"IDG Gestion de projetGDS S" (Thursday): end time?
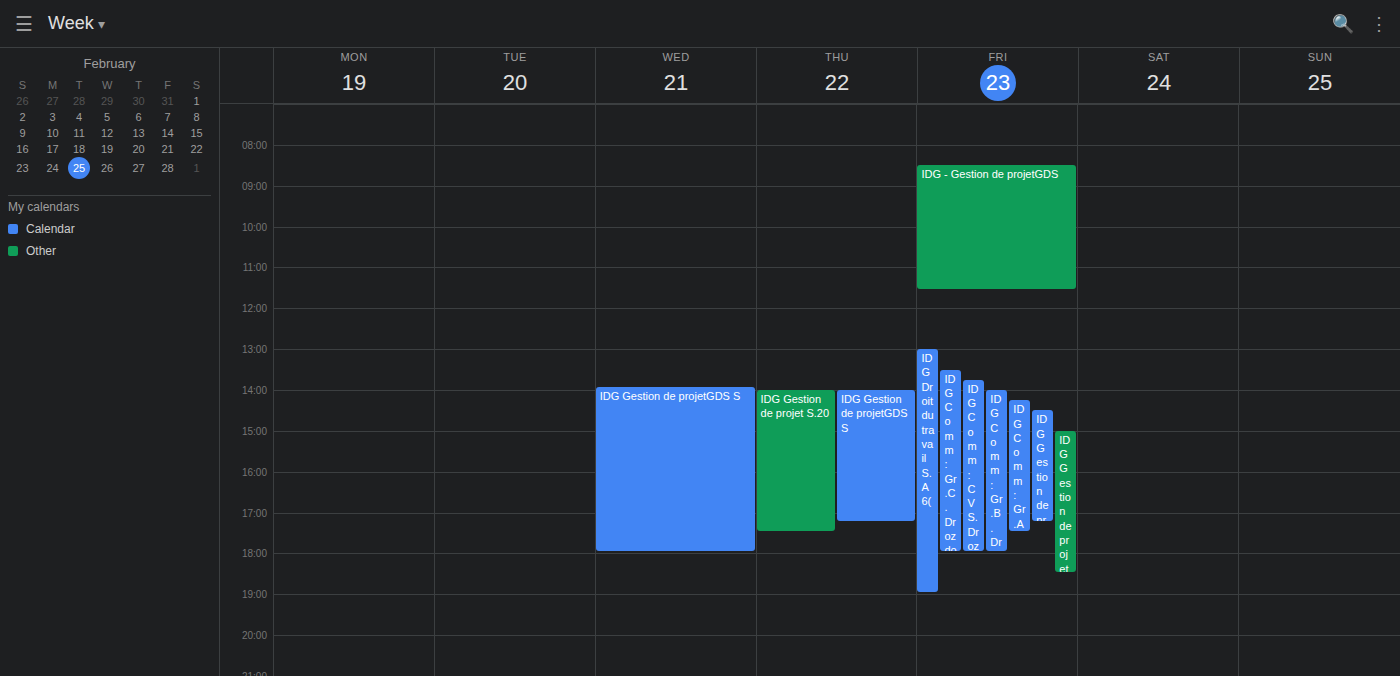
5:15 PM